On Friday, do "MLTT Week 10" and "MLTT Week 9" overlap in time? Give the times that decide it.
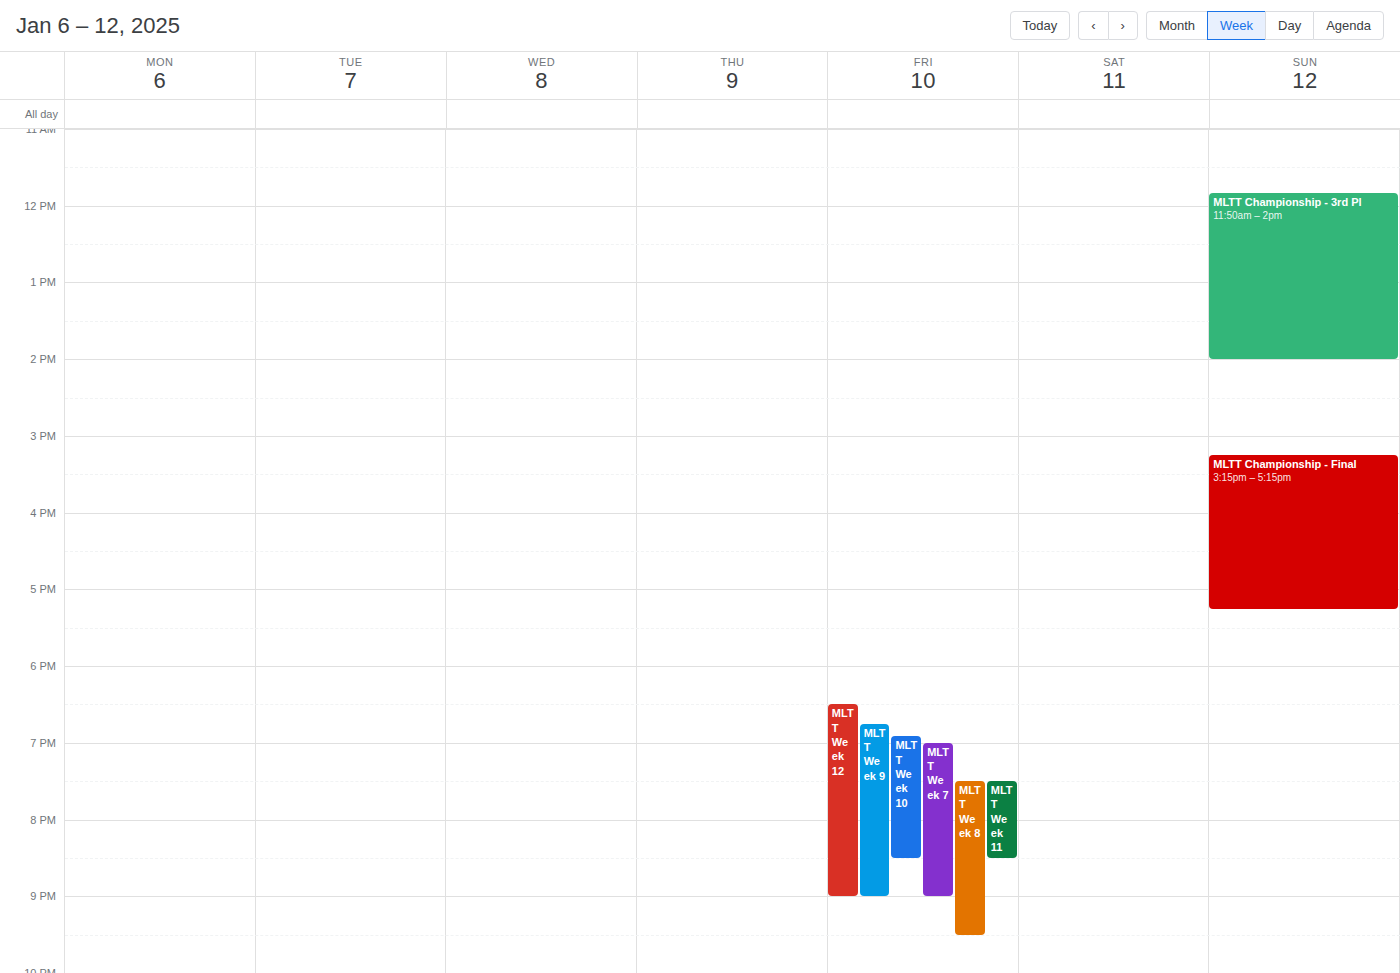
"MLTT Week 10" runs 18:55 to 20:30, inside "MLTT Week 9" -- they overlap.